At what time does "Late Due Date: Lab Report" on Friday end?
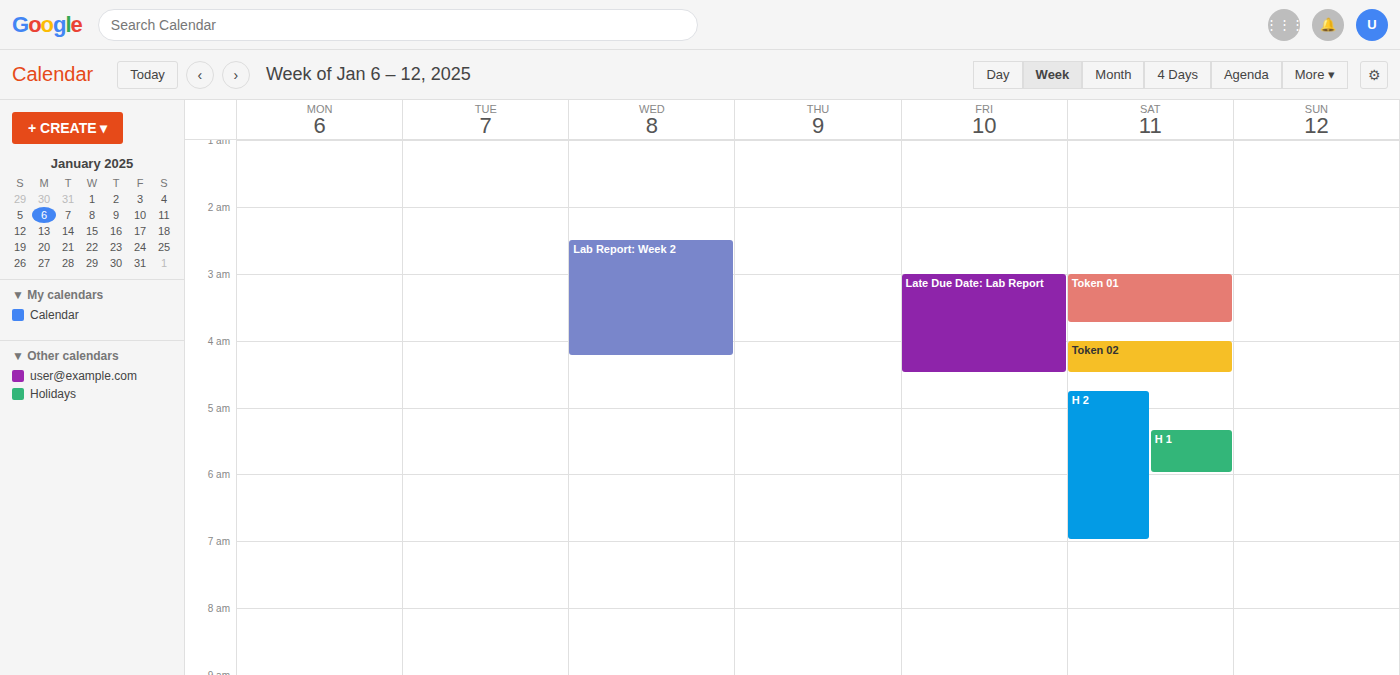
4:30 AM